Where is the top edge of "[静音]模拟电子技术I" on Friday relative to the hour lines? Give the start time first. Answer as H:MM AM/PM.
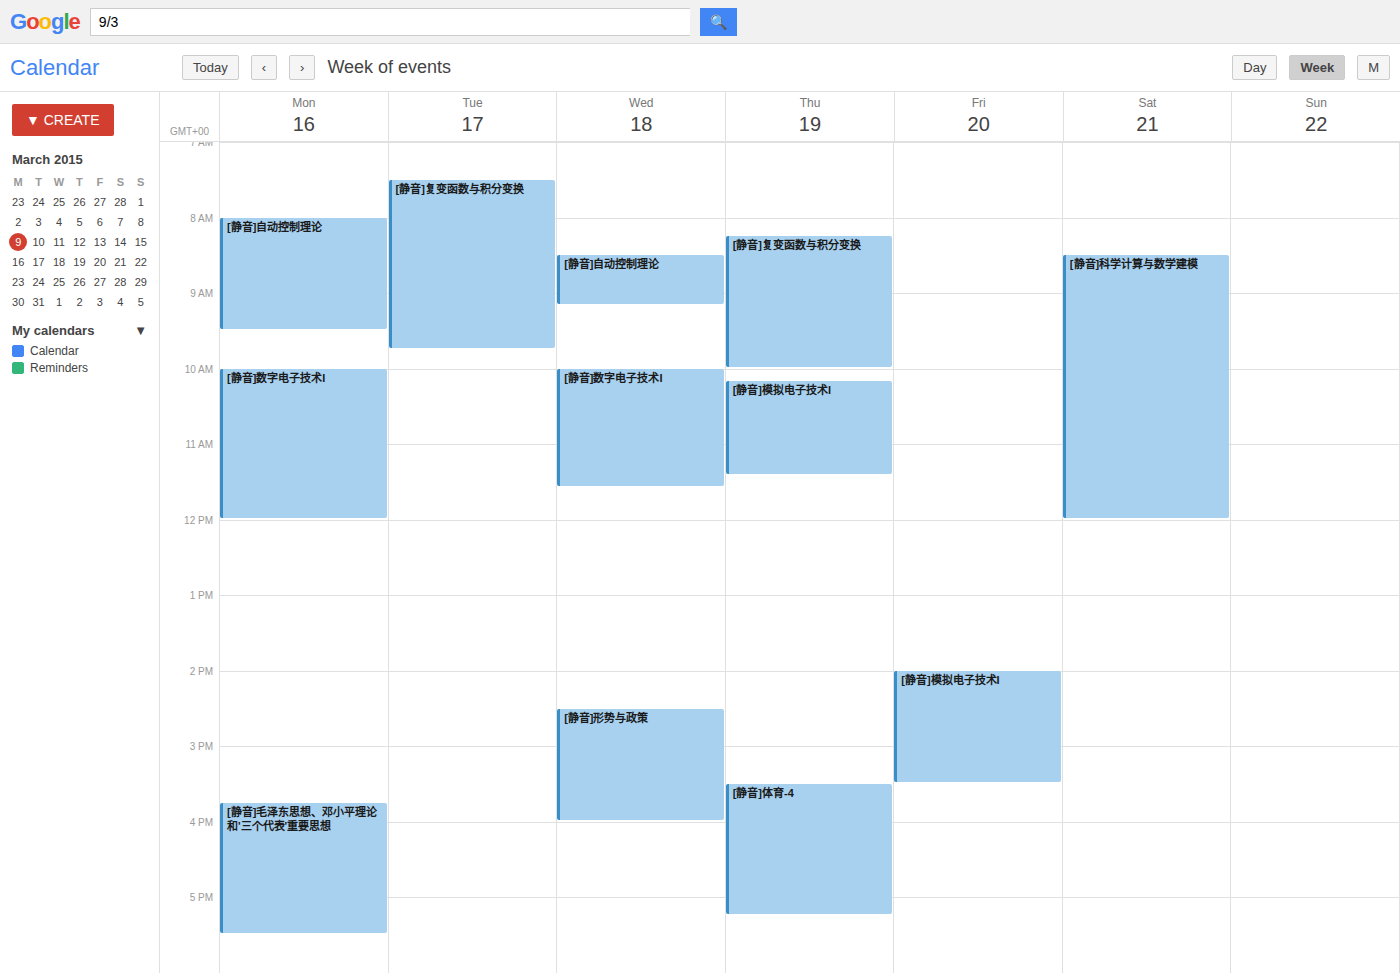
2:00 PM -- exactly on the 2 PM line.